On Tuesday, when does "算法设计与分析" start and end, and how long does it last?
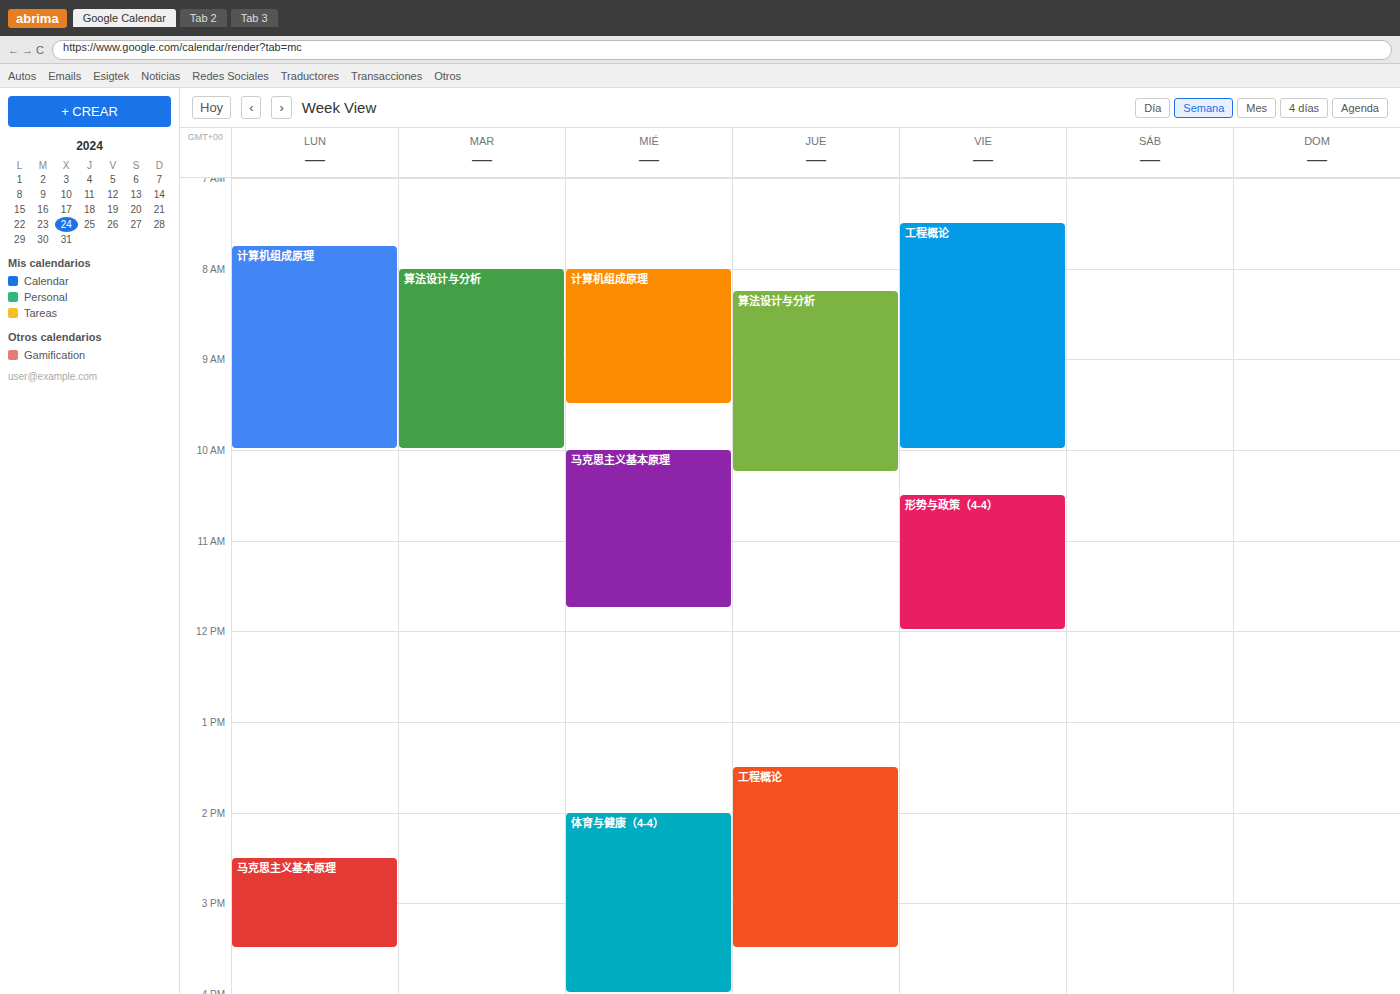
8:00 AM to 10:00 AM, 2 hours